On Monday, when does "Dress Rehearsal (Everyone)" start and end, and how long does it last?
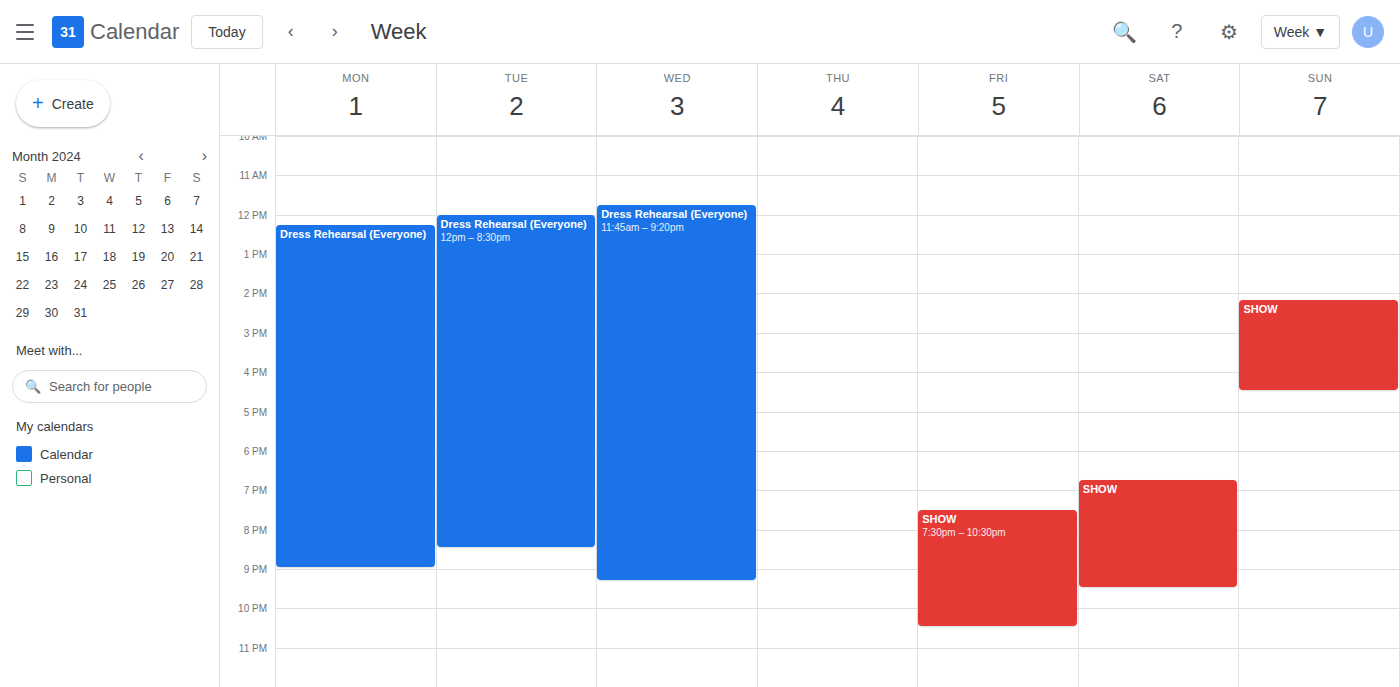
12:15 PM to 9:00 PM, 8 hours 45 minutes